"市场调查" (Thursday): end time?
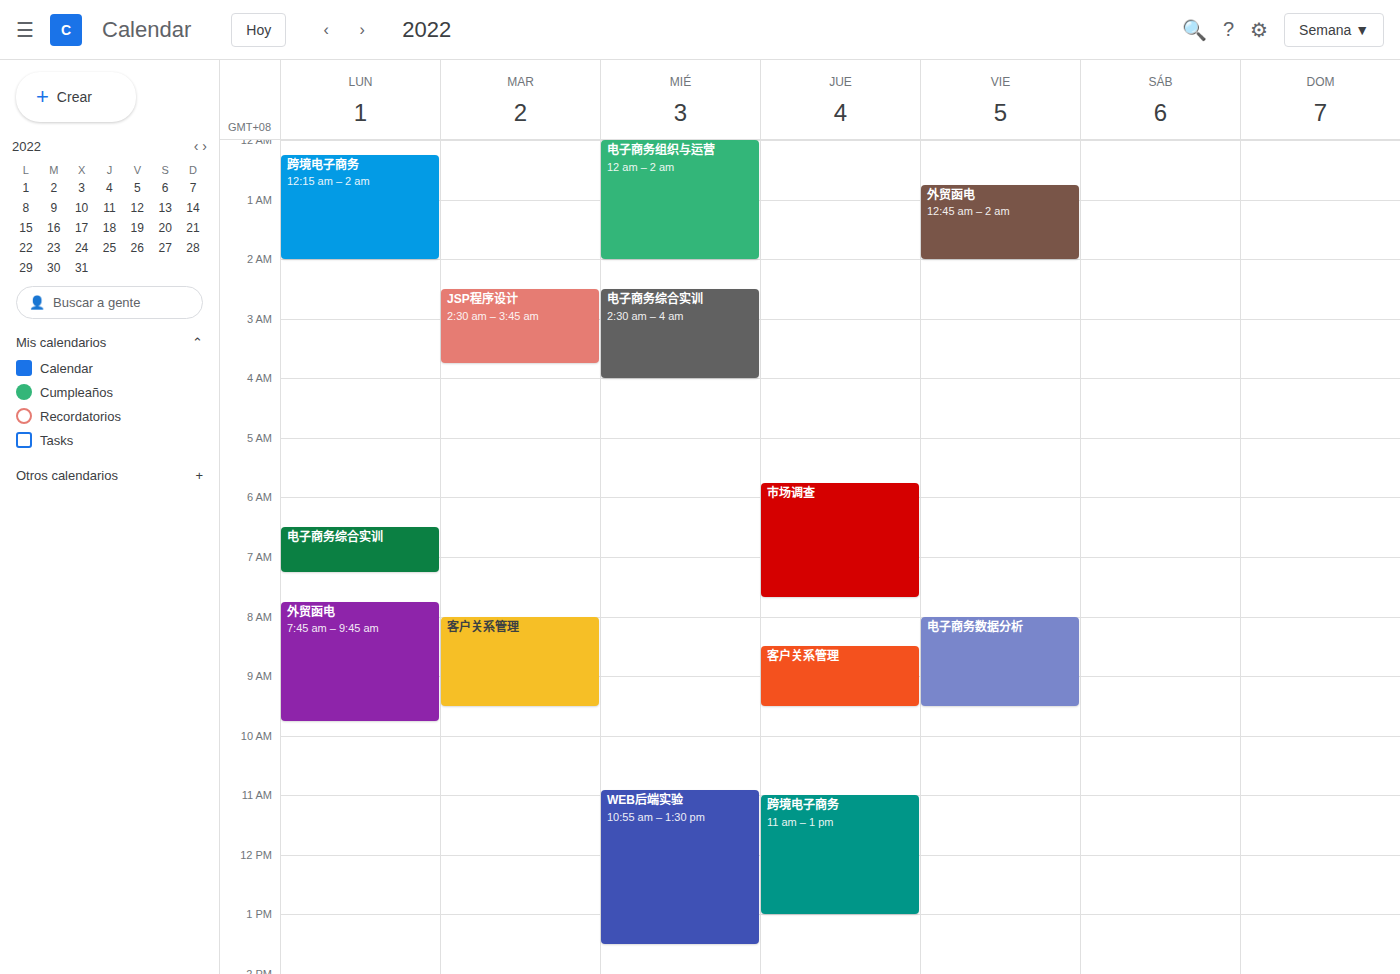
7:40 AM